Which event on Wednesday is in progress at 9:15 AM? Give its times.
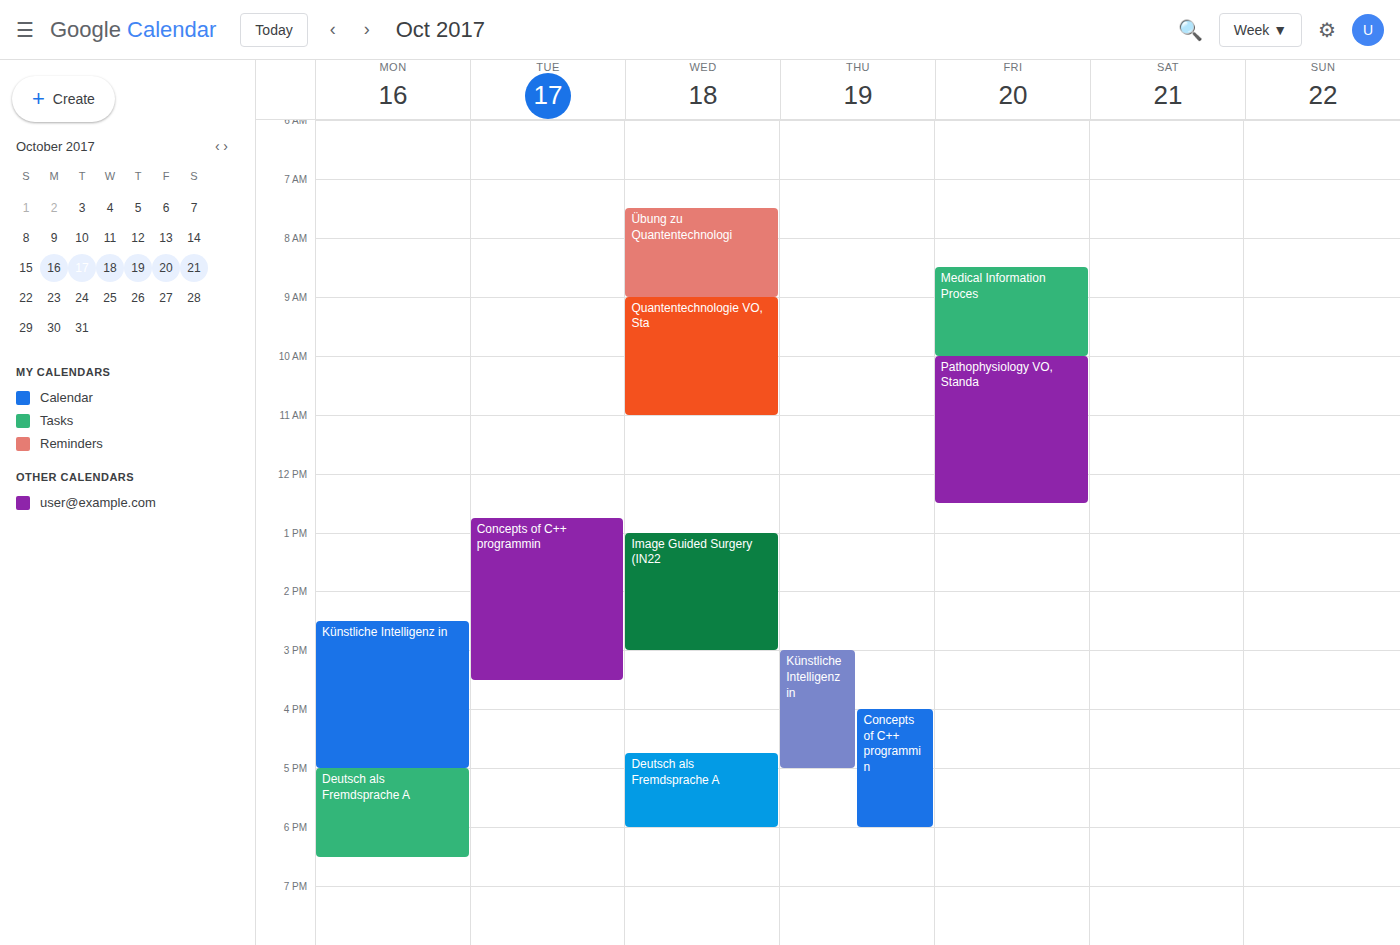
"Quantentechnologie VO, Sta", 9:00 AM to 11:00 AM